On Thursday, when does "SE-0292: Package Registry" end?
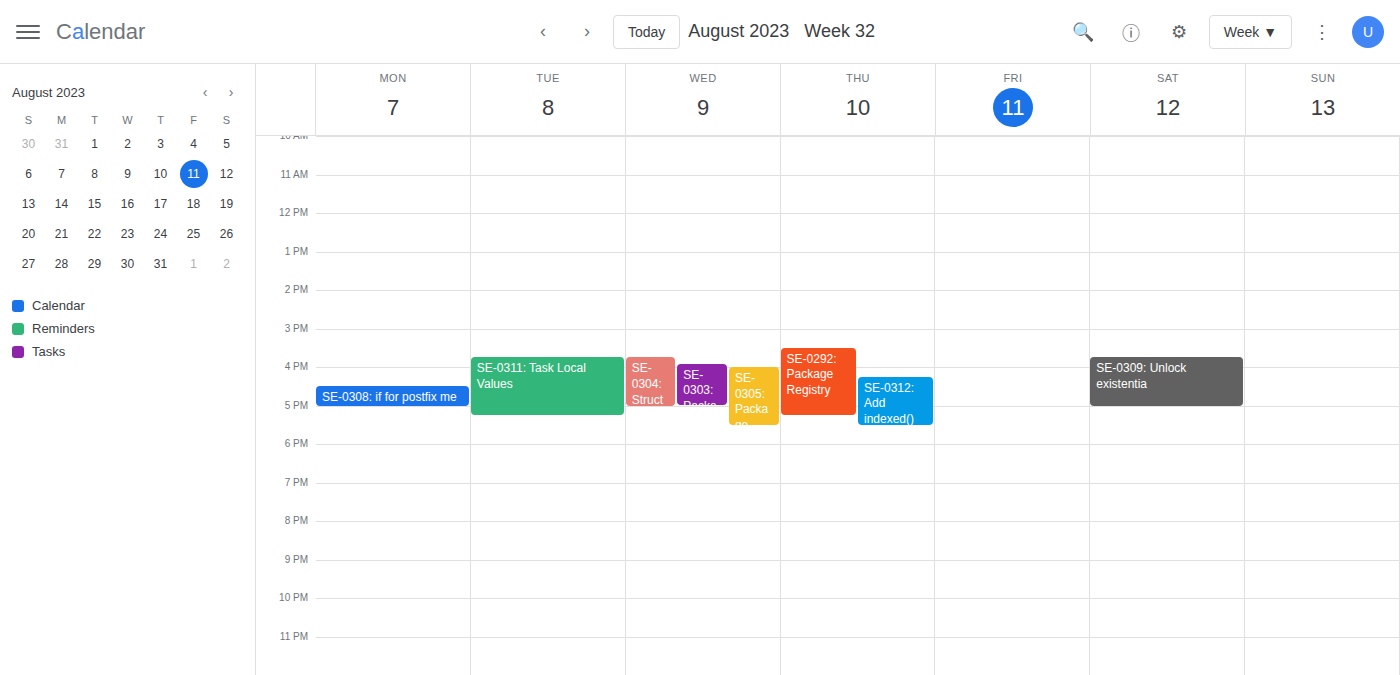
5:15 PM